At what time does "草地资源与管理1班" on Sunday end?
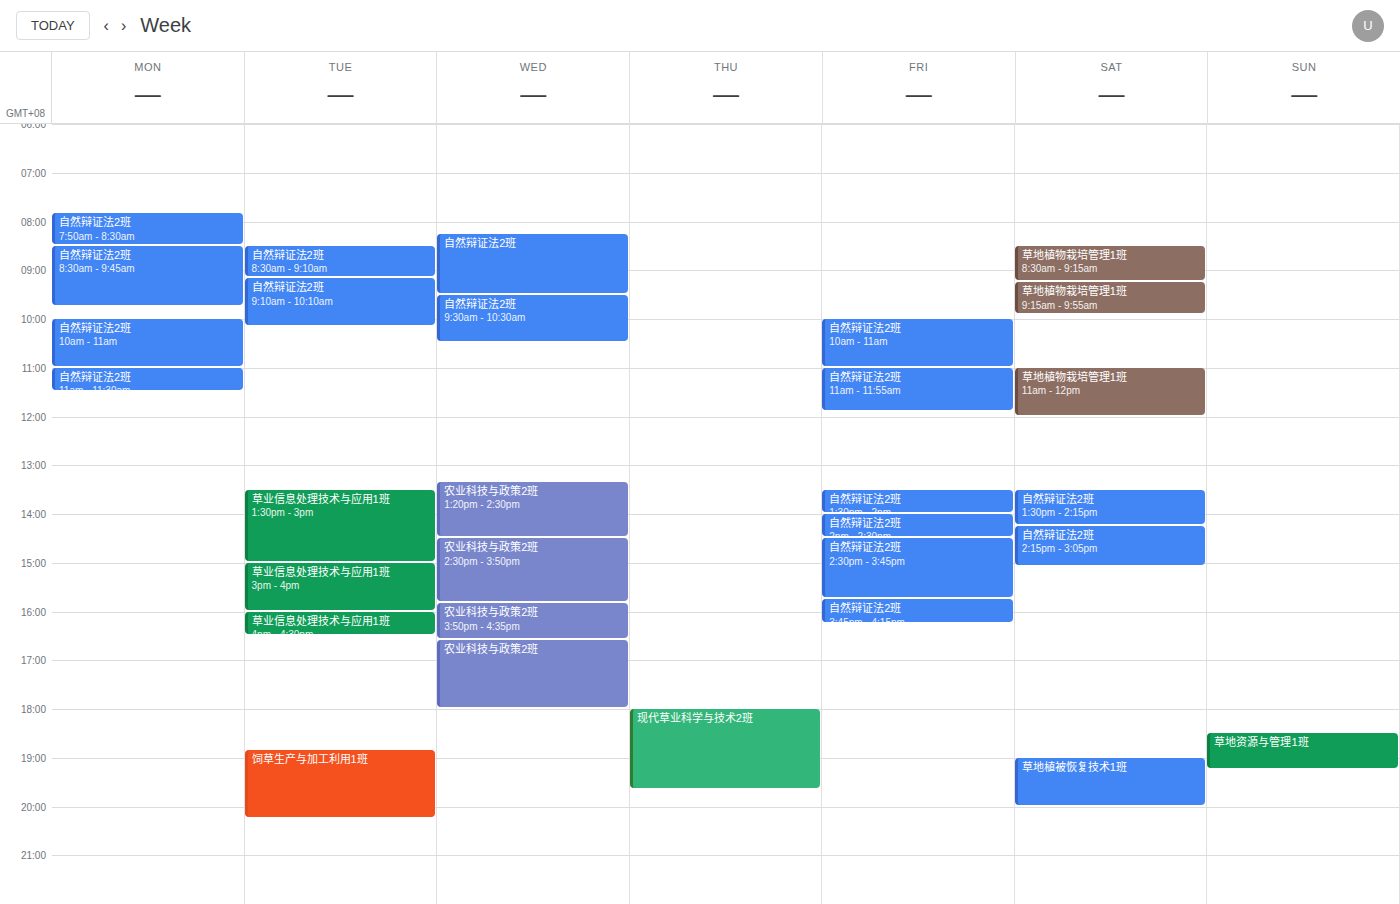
7:15 PM